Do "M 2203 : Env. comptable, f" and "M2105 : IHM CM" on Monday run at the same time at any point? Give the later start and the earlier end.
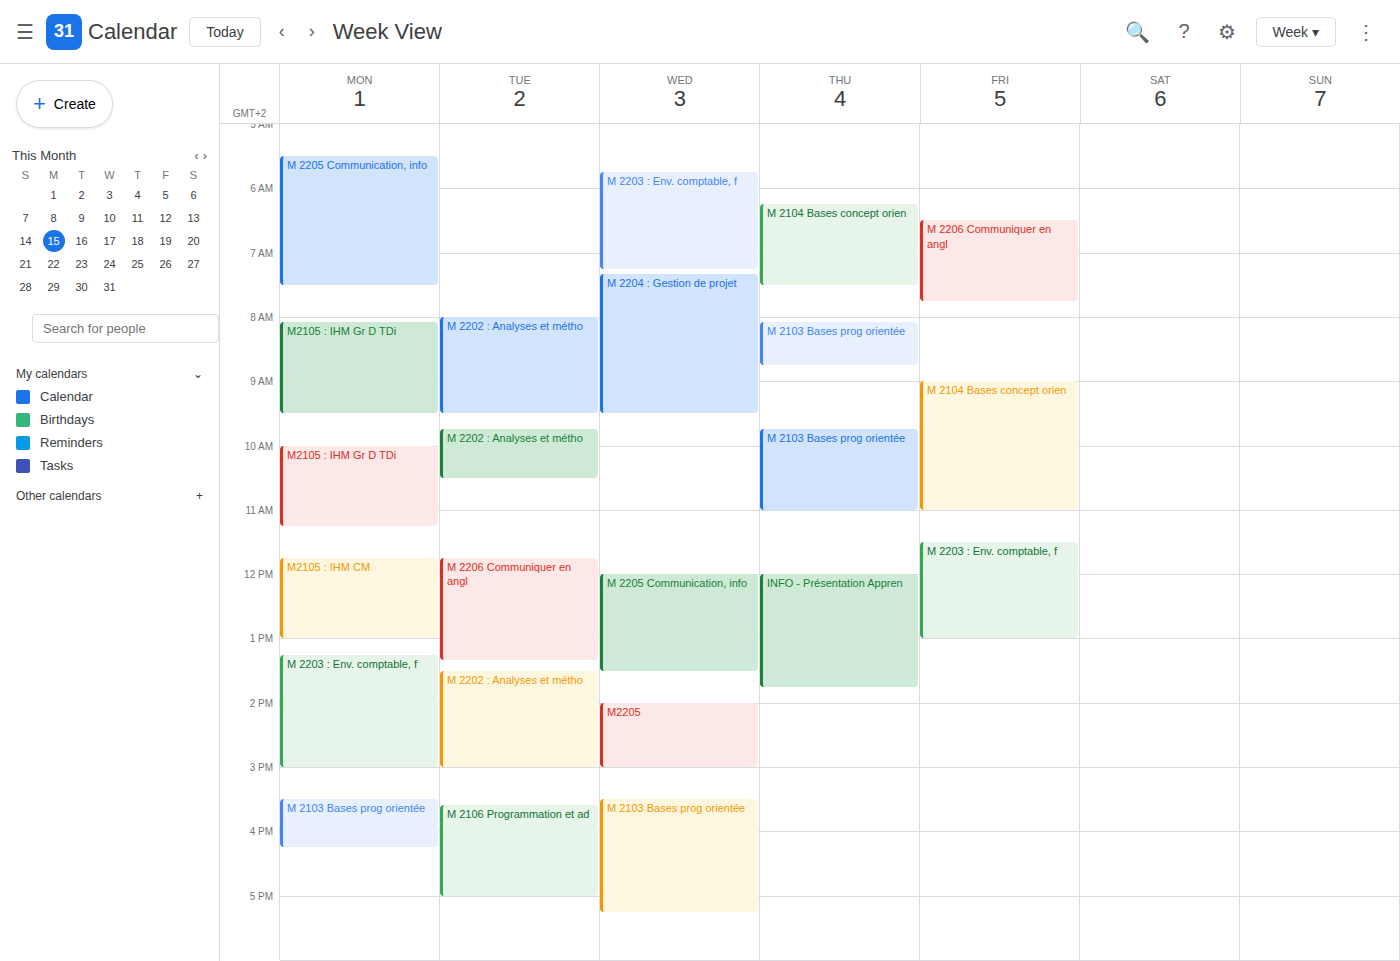
"M2105 : IHM CM" ends at 1:00 PM and "M 2203 : Env. comptable, f" starts at 1:15 PM -- no overlap.